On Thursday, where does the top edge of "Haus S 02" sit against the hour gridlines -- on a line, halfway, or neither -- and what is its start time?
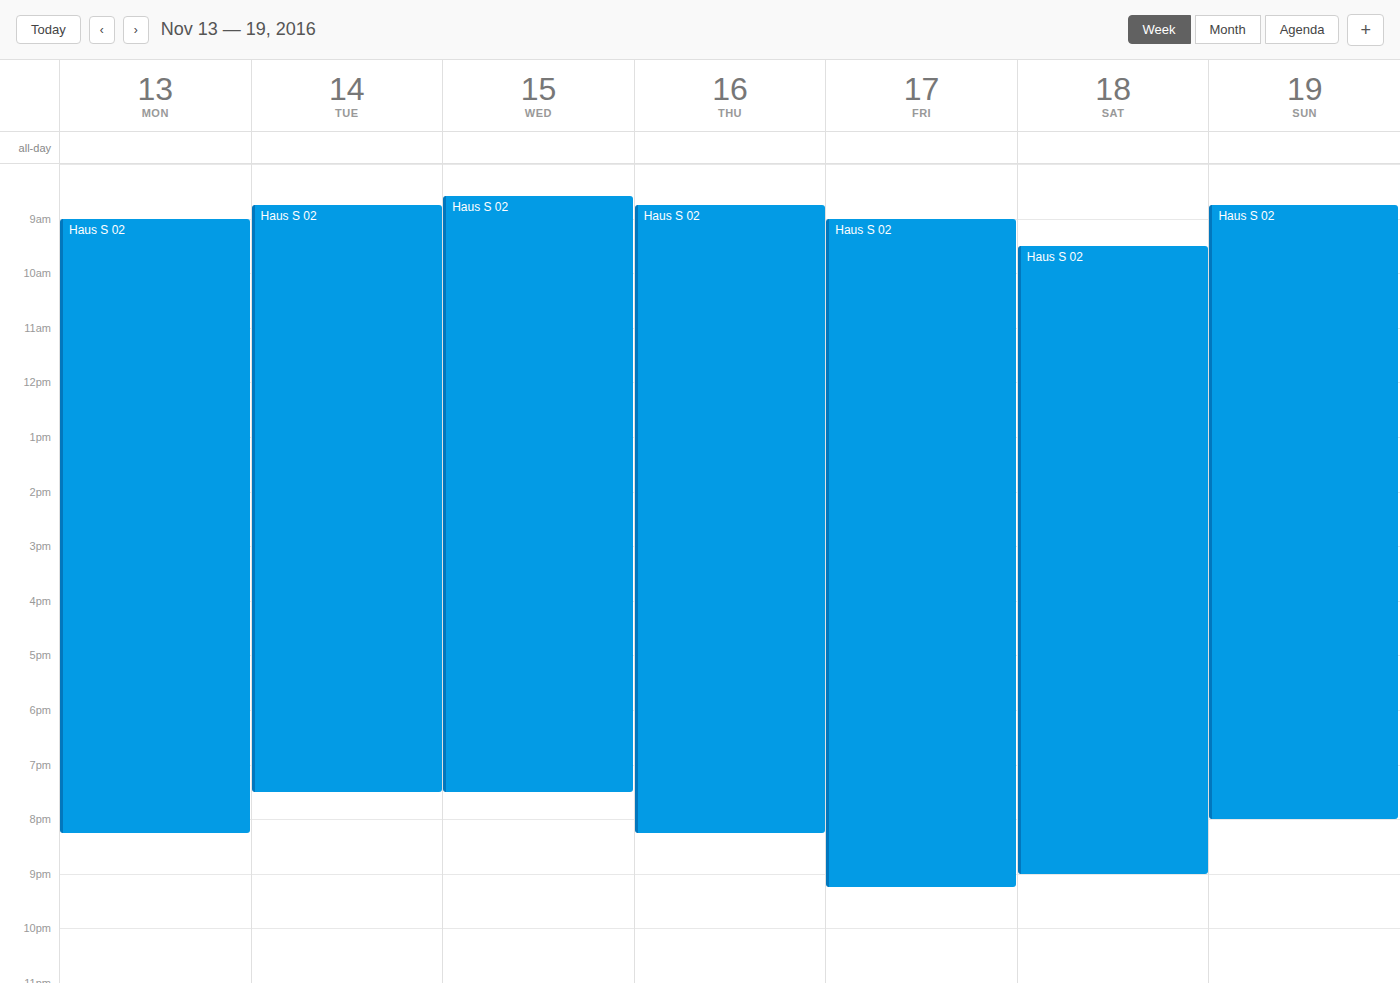
8:45 AM -- neither: three quarters of the way from the 8 AM line to the 9 AM line.